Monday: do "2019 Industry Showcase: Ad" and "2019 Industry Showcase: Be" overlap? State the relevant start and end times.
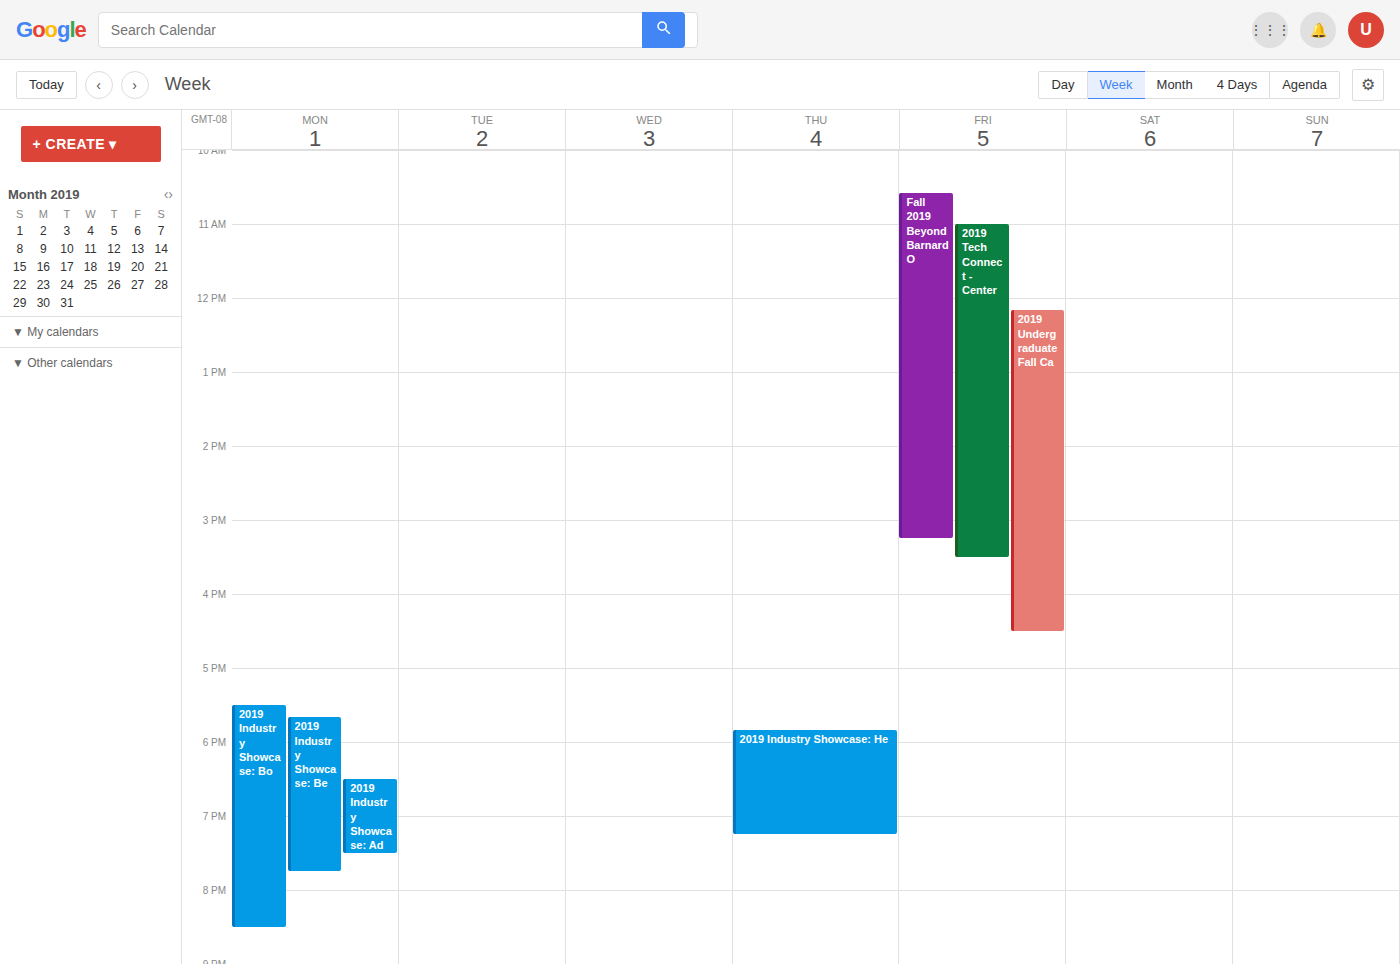
"2019 Industry Showcase: Ad" runs 18:30 to 19:30, inside "2019 Industry Showcase: Be" -- they overlap.